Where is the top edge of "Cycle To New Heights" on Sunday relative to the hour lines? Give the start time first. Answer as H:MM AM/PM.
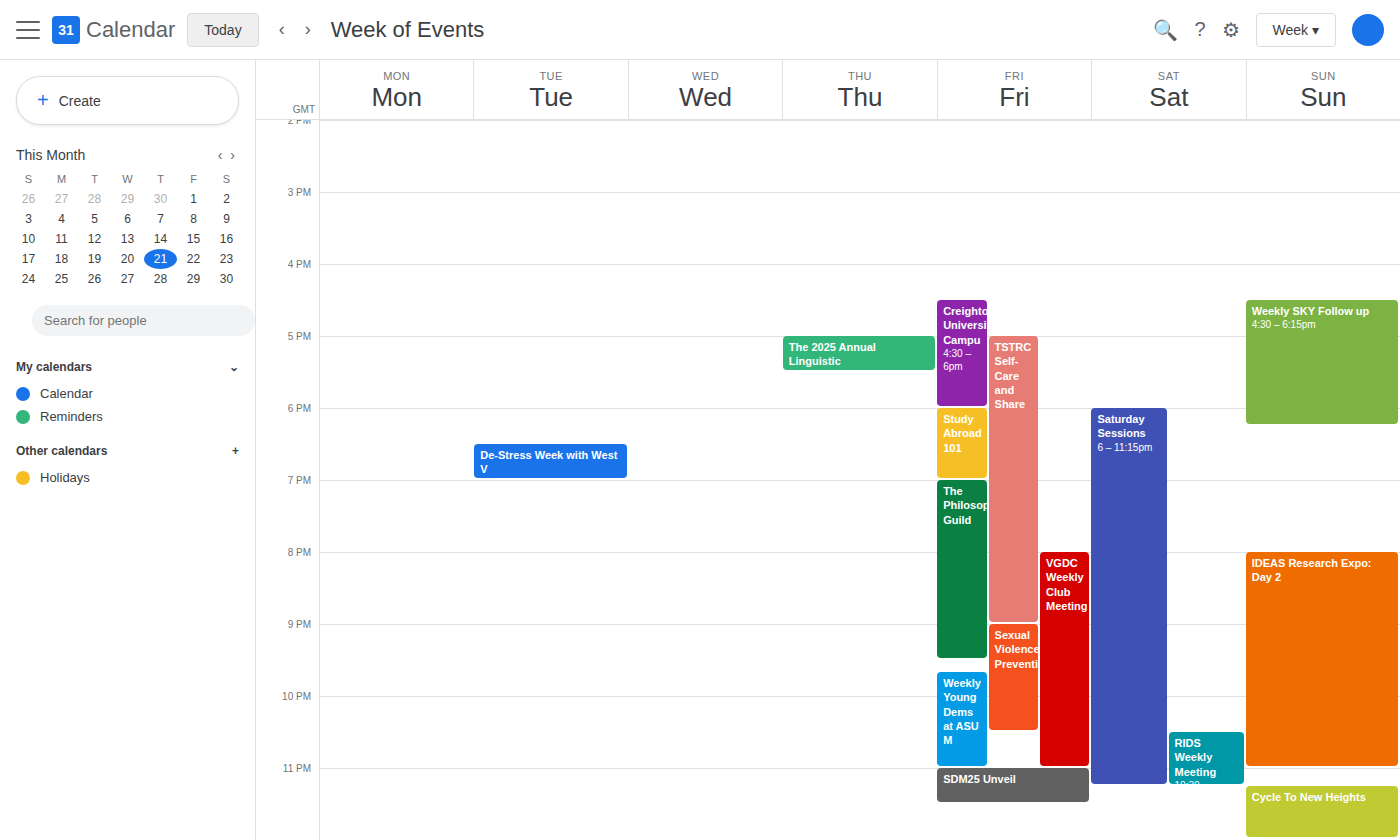
11:15 PM -- neither: a quarter of the way from the 11 PM line to the 12 AM line.